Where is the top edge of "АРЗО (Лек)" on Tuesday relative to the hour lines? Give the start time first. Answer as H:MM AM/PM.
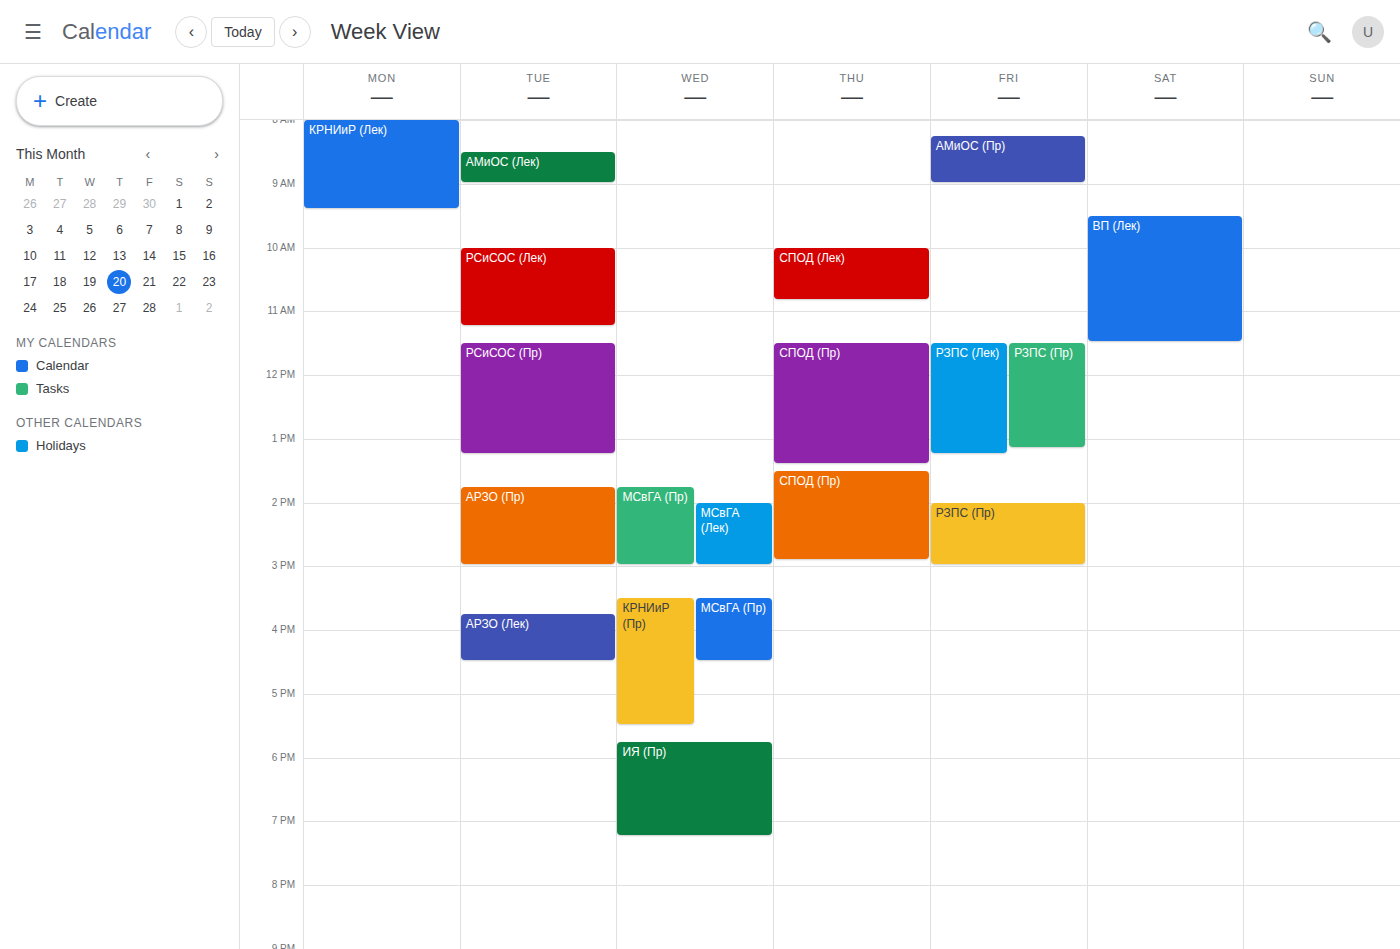
3:45 PM -- neither: three quarters of the way from the 3 PM line to the 4 PM line.